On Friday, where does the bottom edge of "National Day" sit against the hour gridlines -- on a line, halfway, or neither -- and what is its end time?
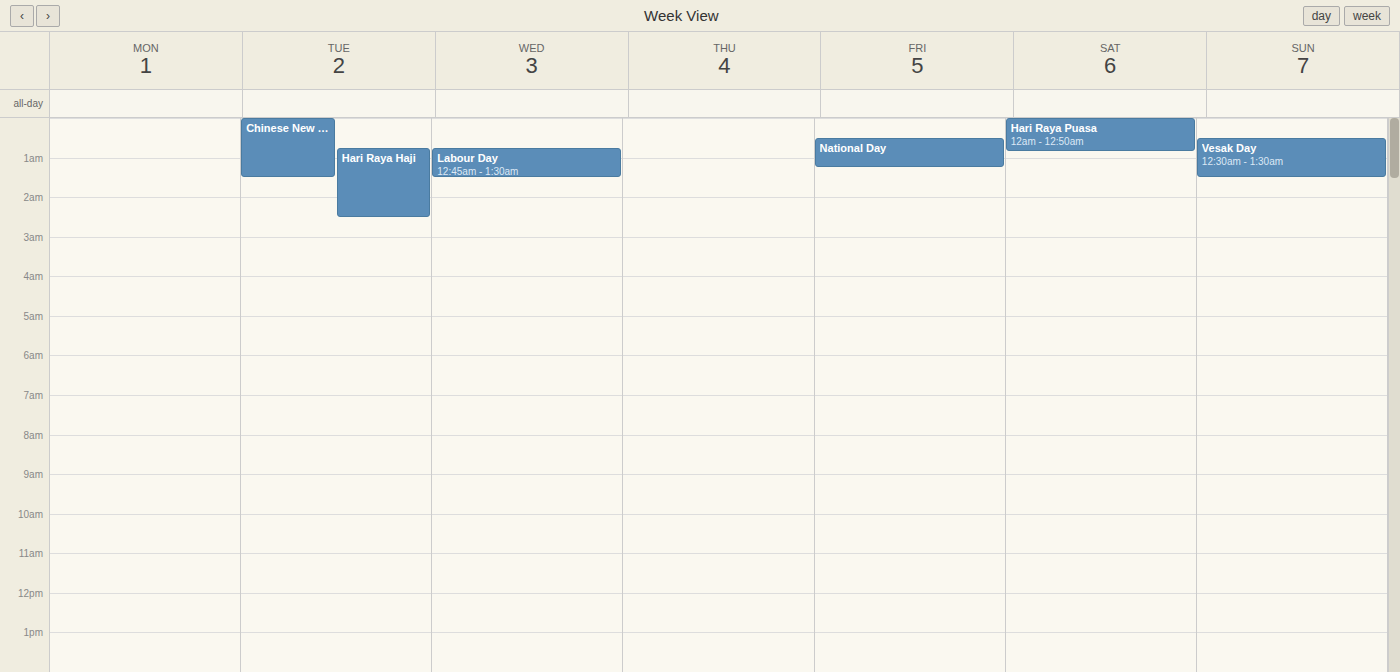
01:15 -- neither: a quarter of the way from the 01:00 line to the 02:00 line.